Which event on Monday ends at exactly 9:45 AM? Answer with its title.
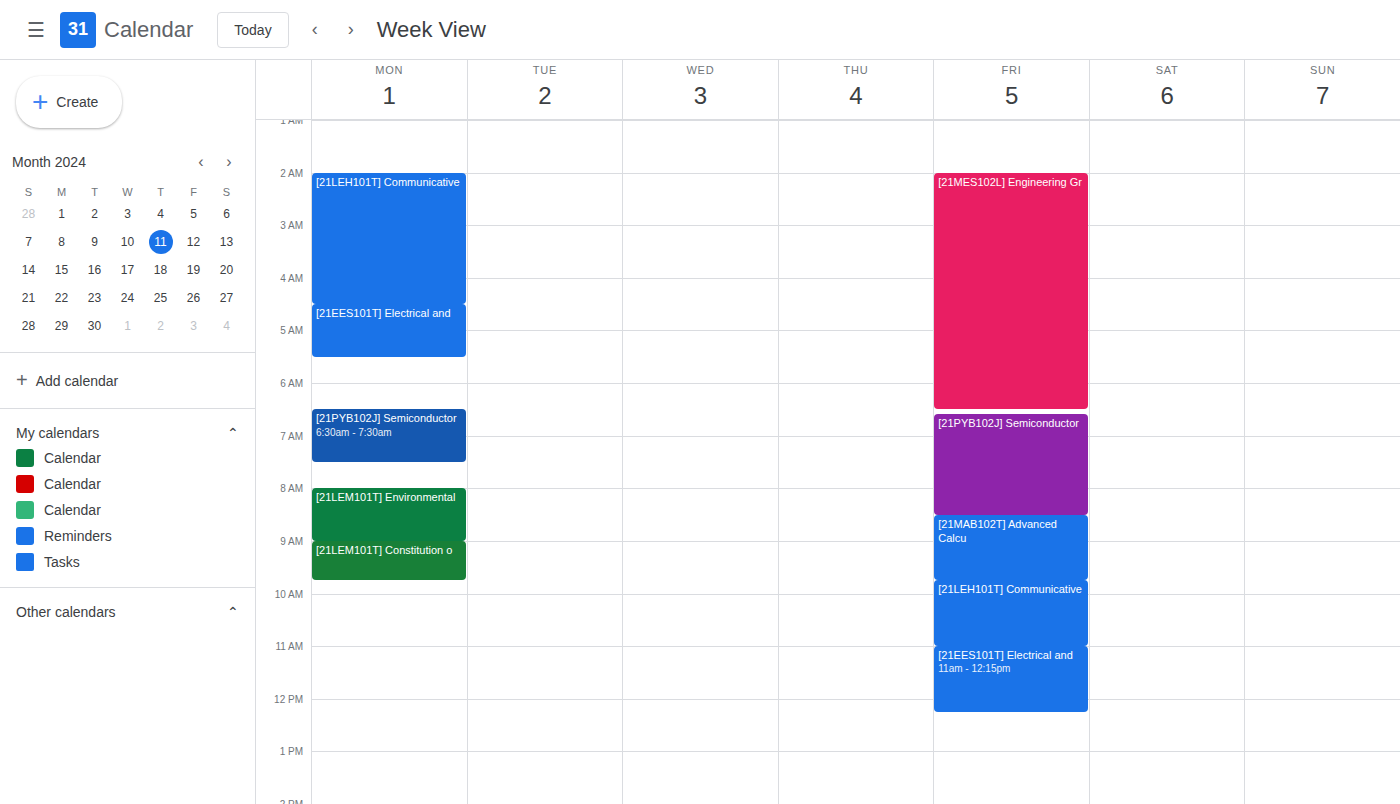
"[21LEM101T] Constitution o"